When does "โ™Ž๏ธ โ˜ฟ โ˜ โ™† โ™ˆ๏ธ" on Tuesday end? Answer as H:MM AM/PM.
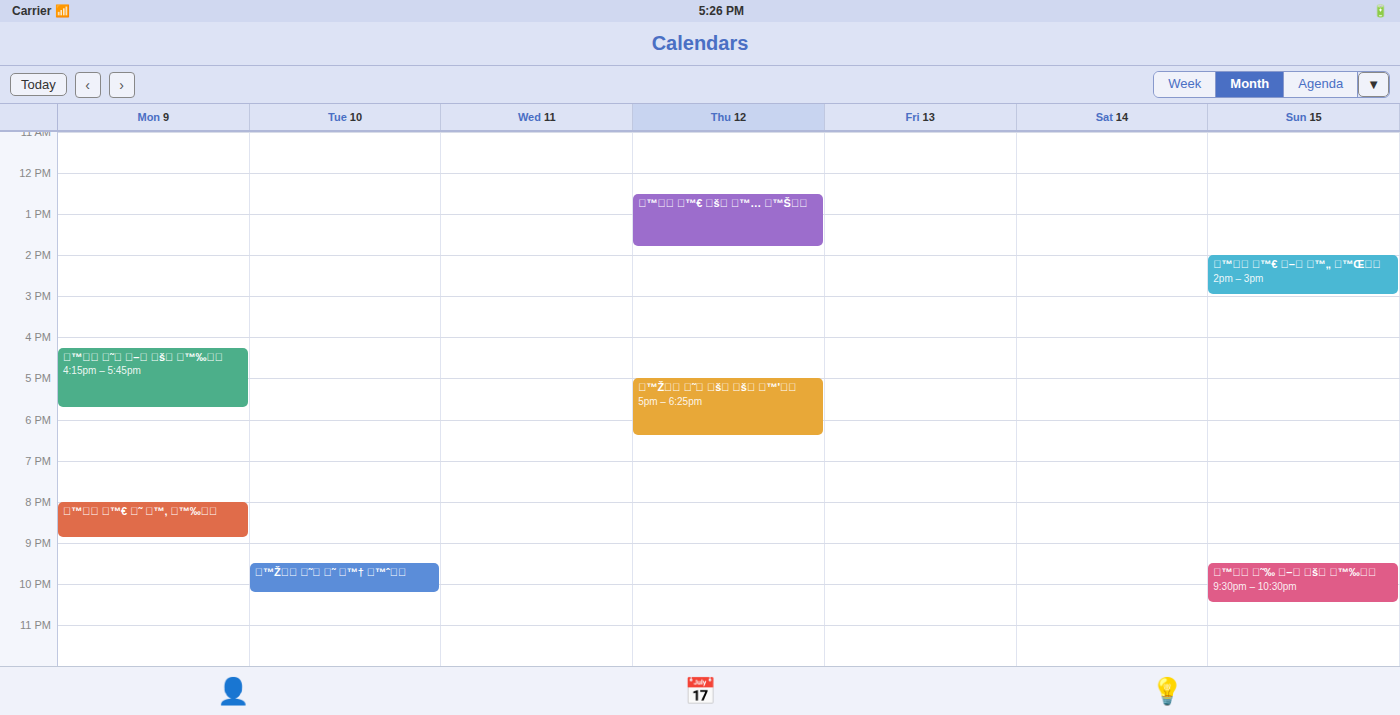
10:15 PM